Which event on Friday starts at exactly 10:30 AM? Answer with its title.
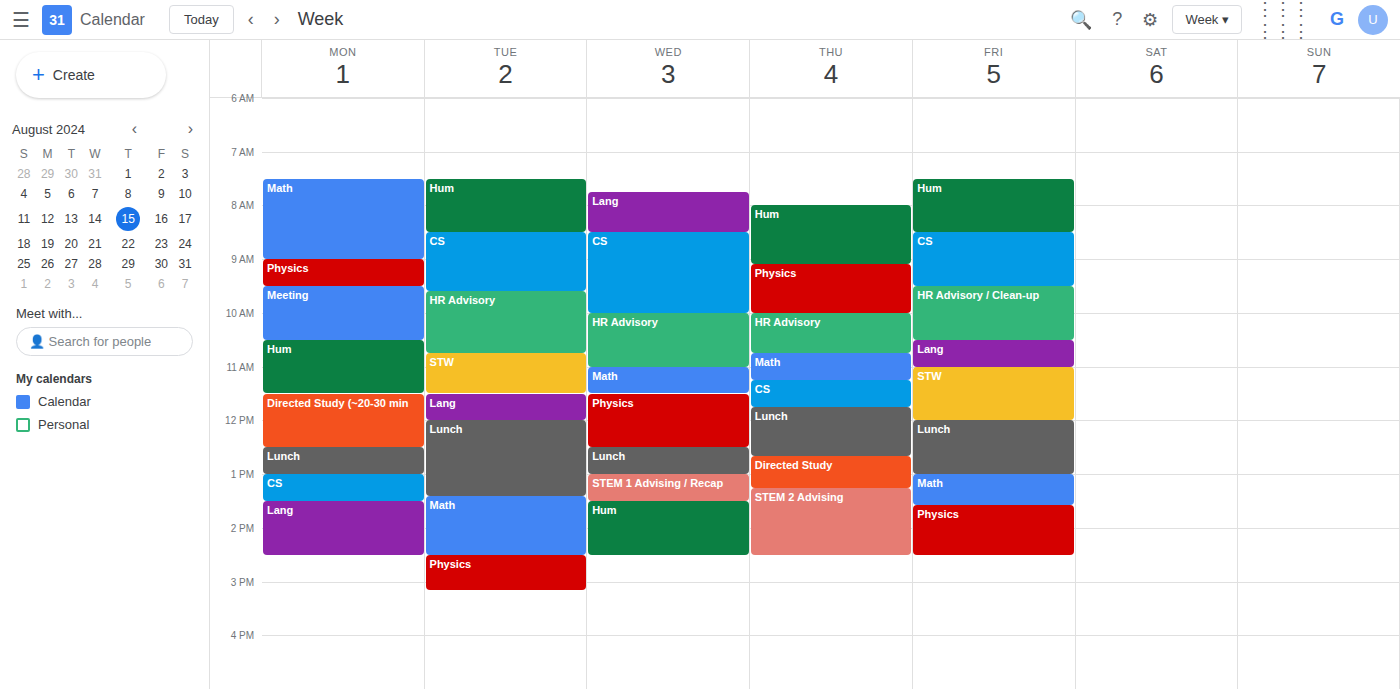
"Lang"